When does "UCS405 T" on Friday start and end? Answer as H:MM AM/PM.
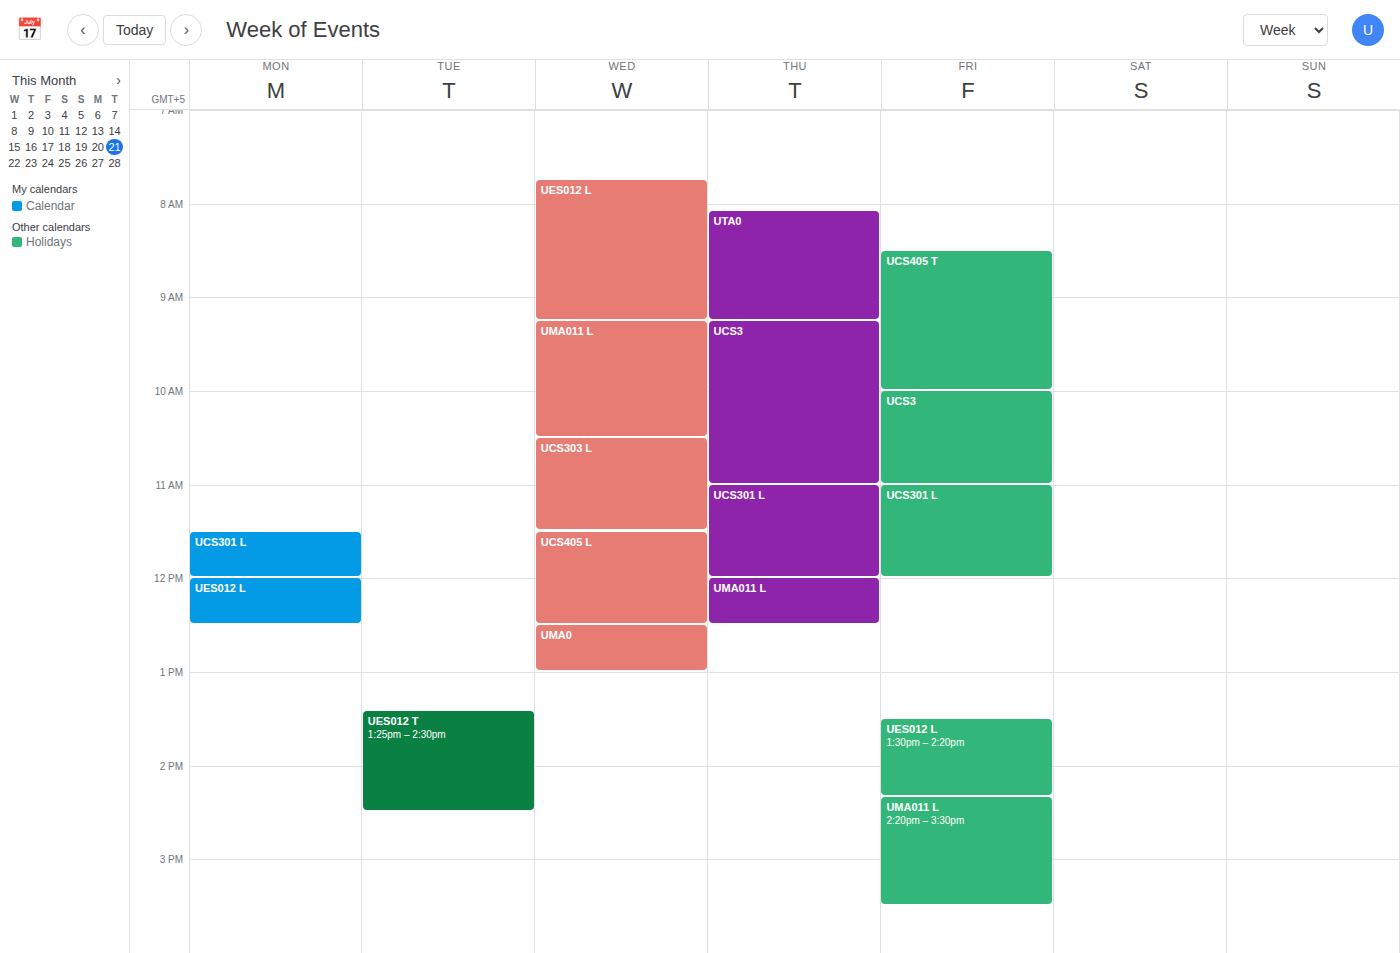
8:30 AM to 10:00 AM